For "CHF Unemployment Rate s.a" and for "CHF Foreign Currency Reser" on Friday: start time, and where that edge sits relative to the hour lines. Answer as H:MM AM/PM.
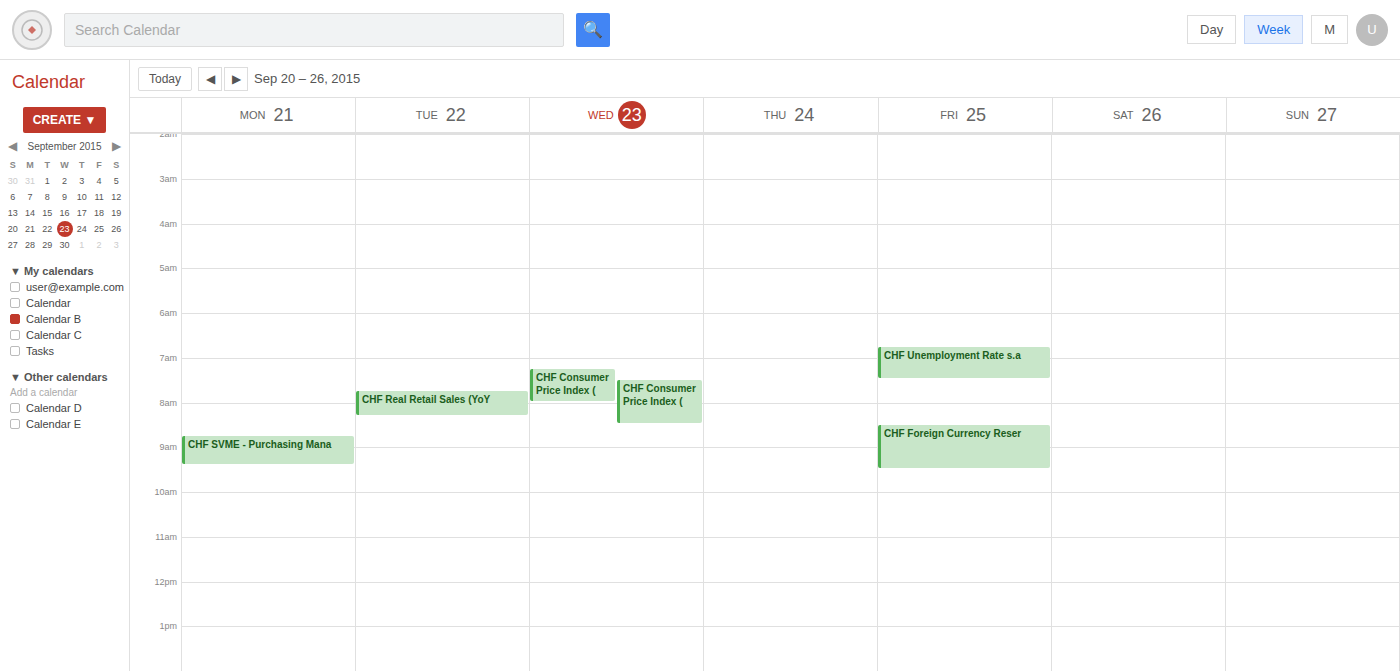
"CHF Unemployment Rate s.a": 6:45 AM, neither: three quarters of the way from the 6 AM line to the 7 AM line. "CHF Foreign Currency Reser": 8:30 AM, halfway between the 8 AM and 9 AM lines.